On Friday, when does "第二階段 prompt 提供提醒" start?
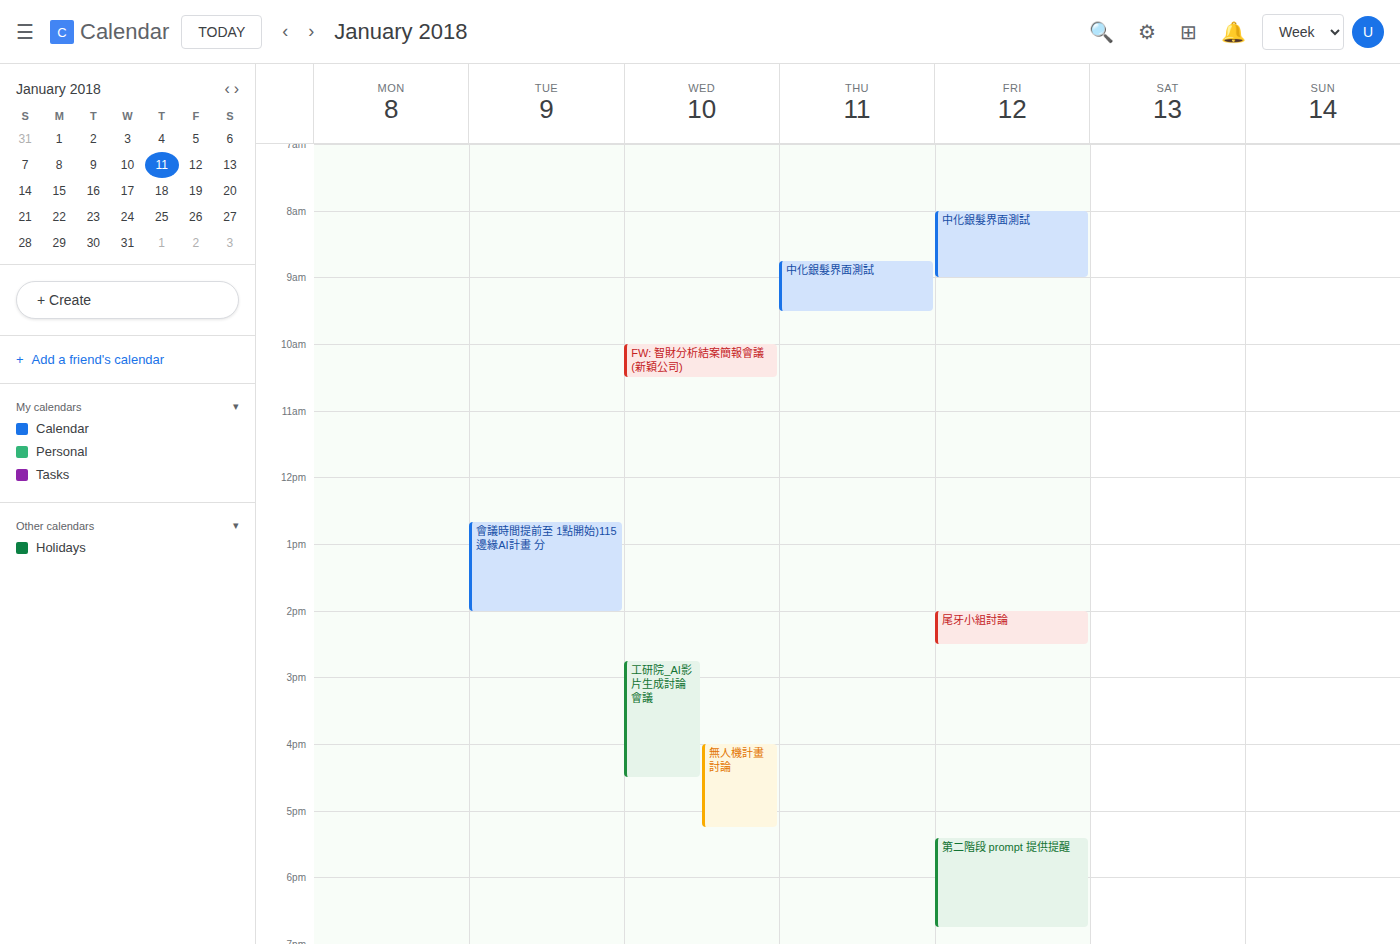
5:25 PM